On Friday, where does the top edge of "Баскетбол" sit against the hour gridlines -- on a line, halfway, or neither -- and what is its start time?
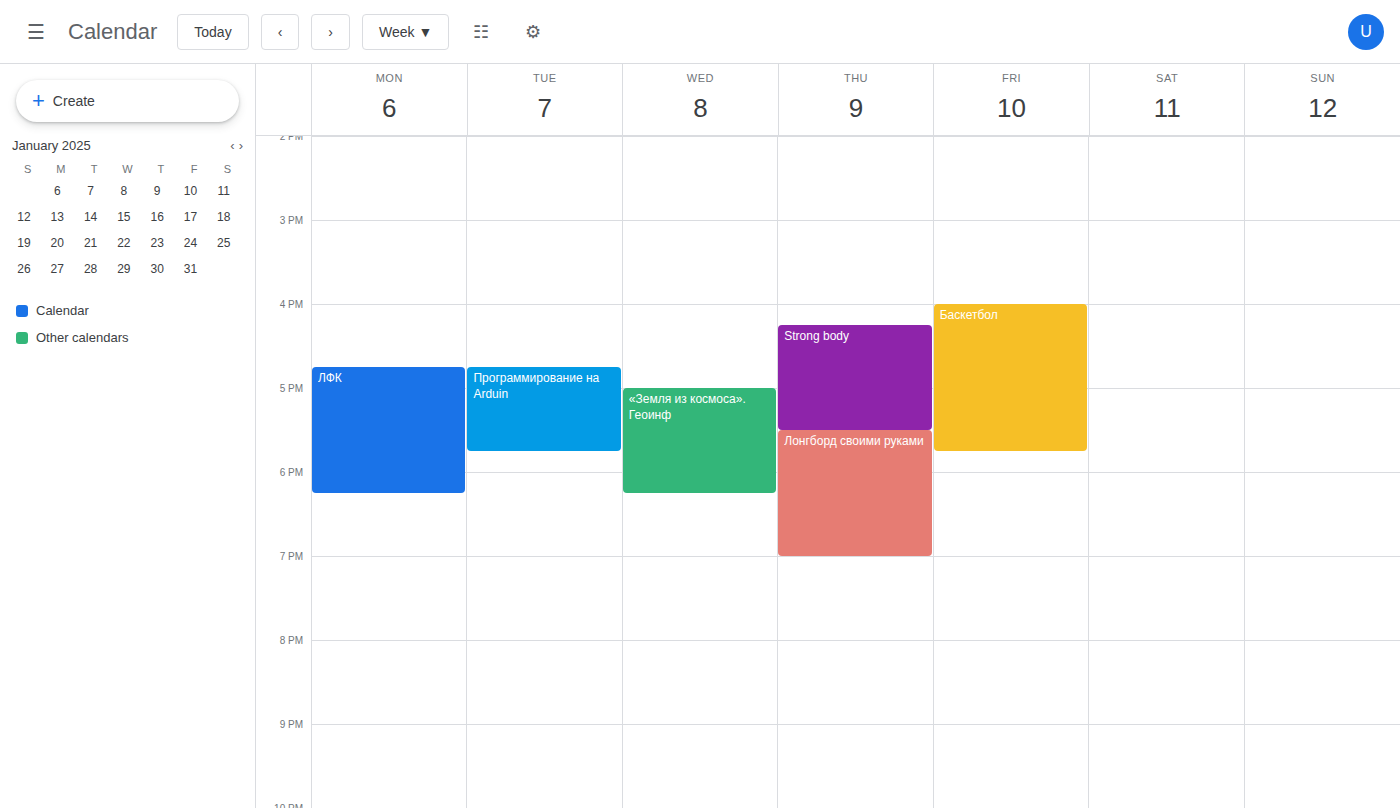
4:00 PM -- exactly on the 4 PM line.